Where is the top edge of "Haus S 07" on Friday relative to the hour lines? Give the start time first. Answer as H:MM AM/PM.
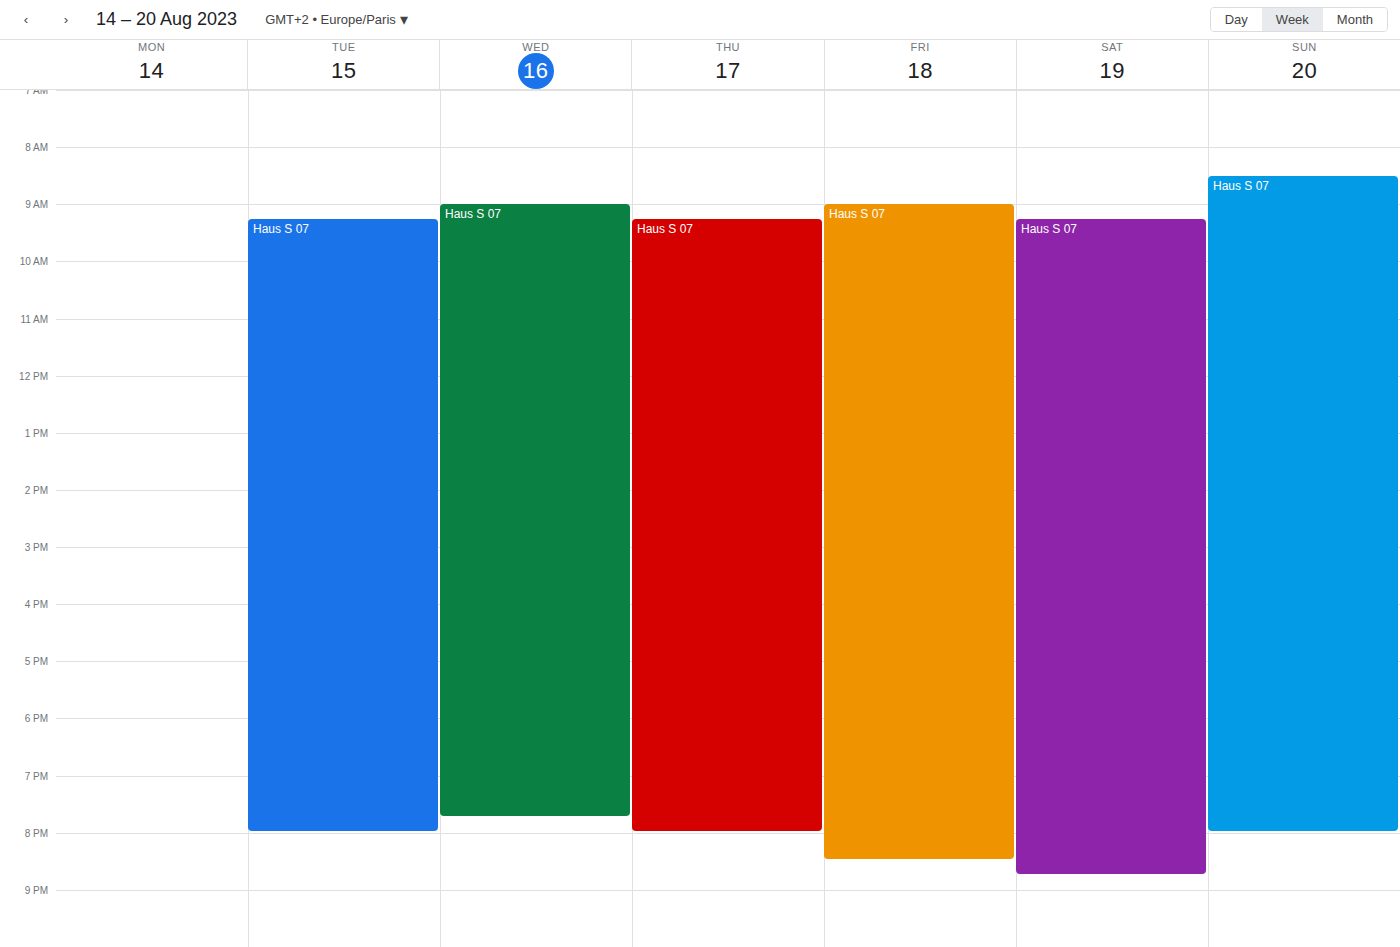
9:00 AM -- exactly on the 9 AM line.